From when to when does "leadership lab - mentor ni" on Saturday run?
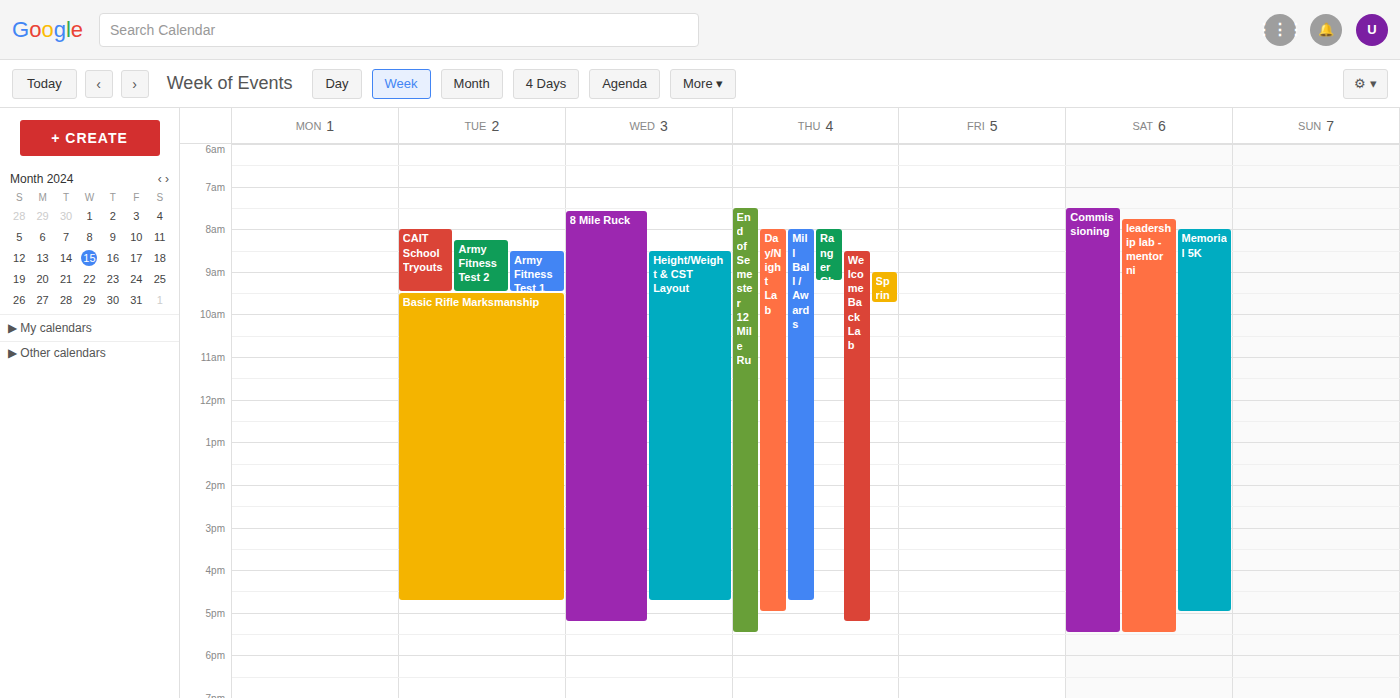
7:45 AM to 5:30 PM